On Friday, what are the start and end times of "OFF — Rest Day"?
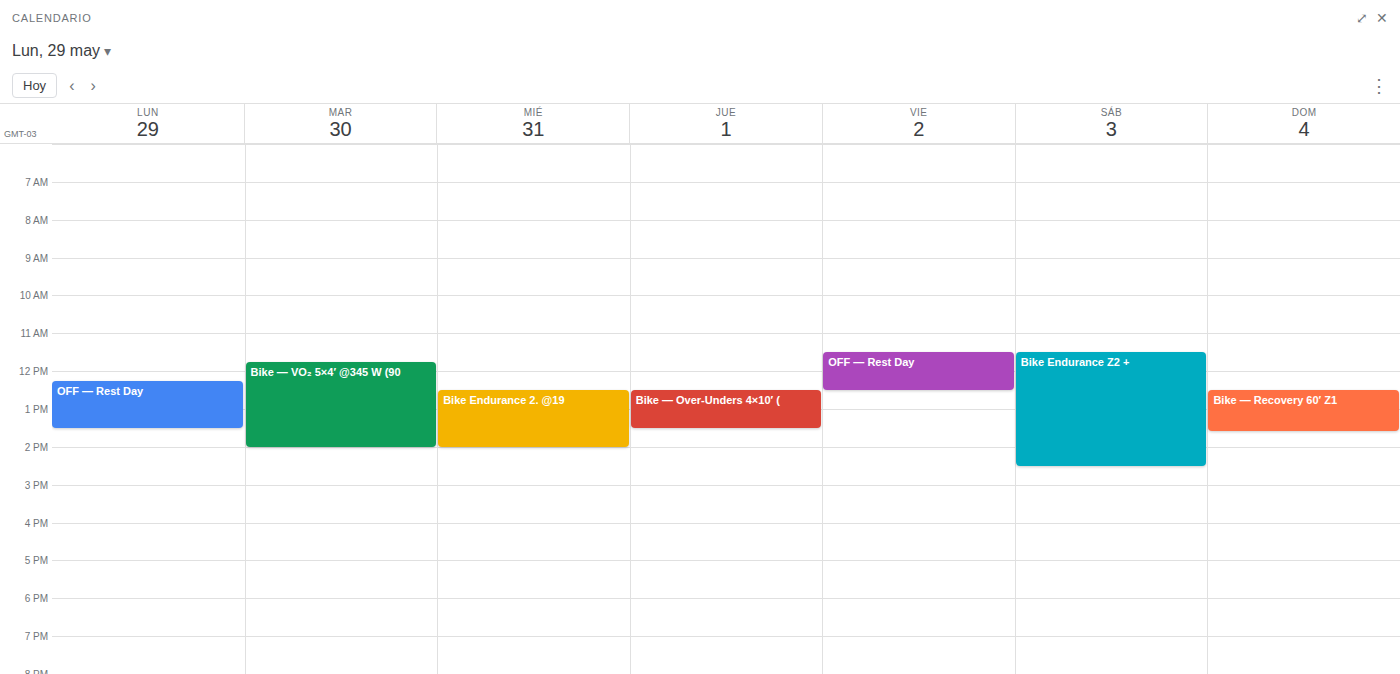
11:30 AM to 12:30 PM